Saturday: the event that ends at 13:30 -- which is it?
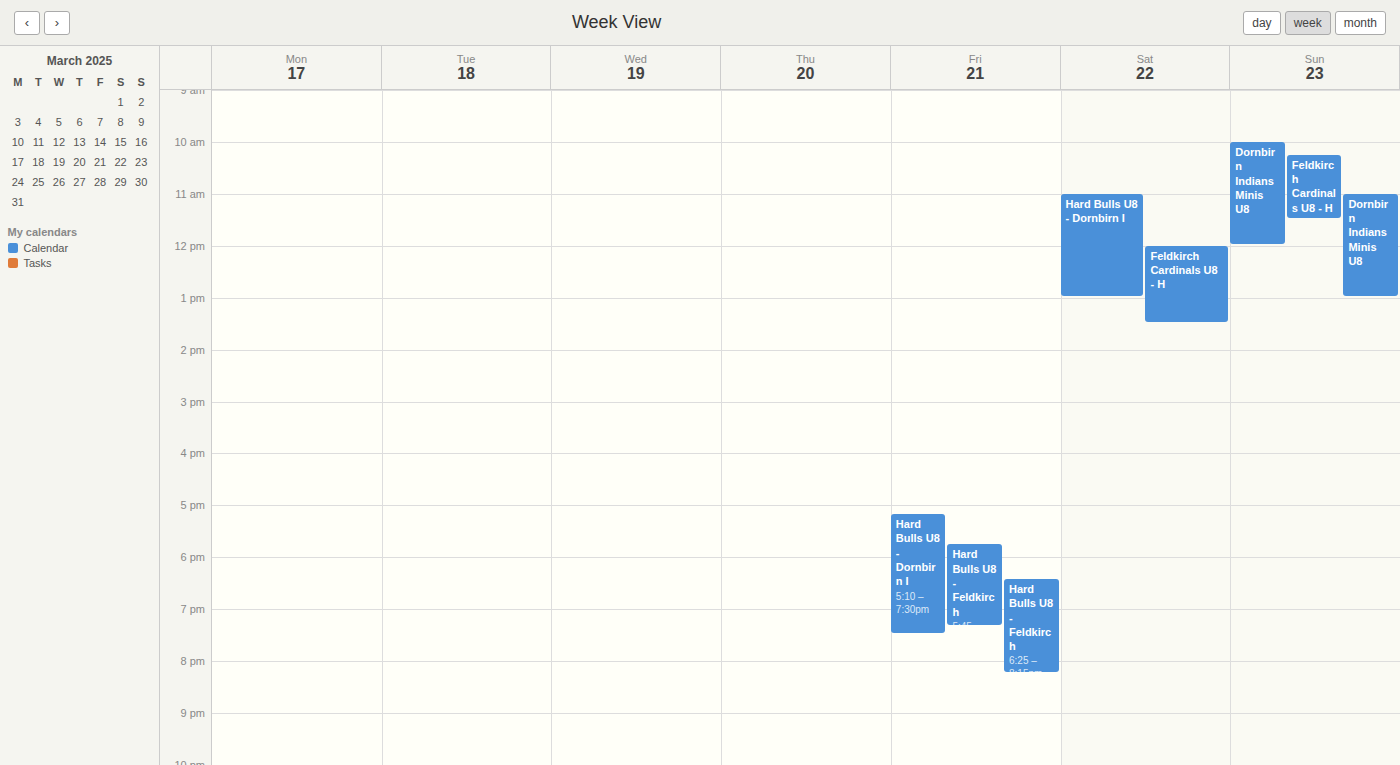
"Feldkirch Cardinals U8 - H"